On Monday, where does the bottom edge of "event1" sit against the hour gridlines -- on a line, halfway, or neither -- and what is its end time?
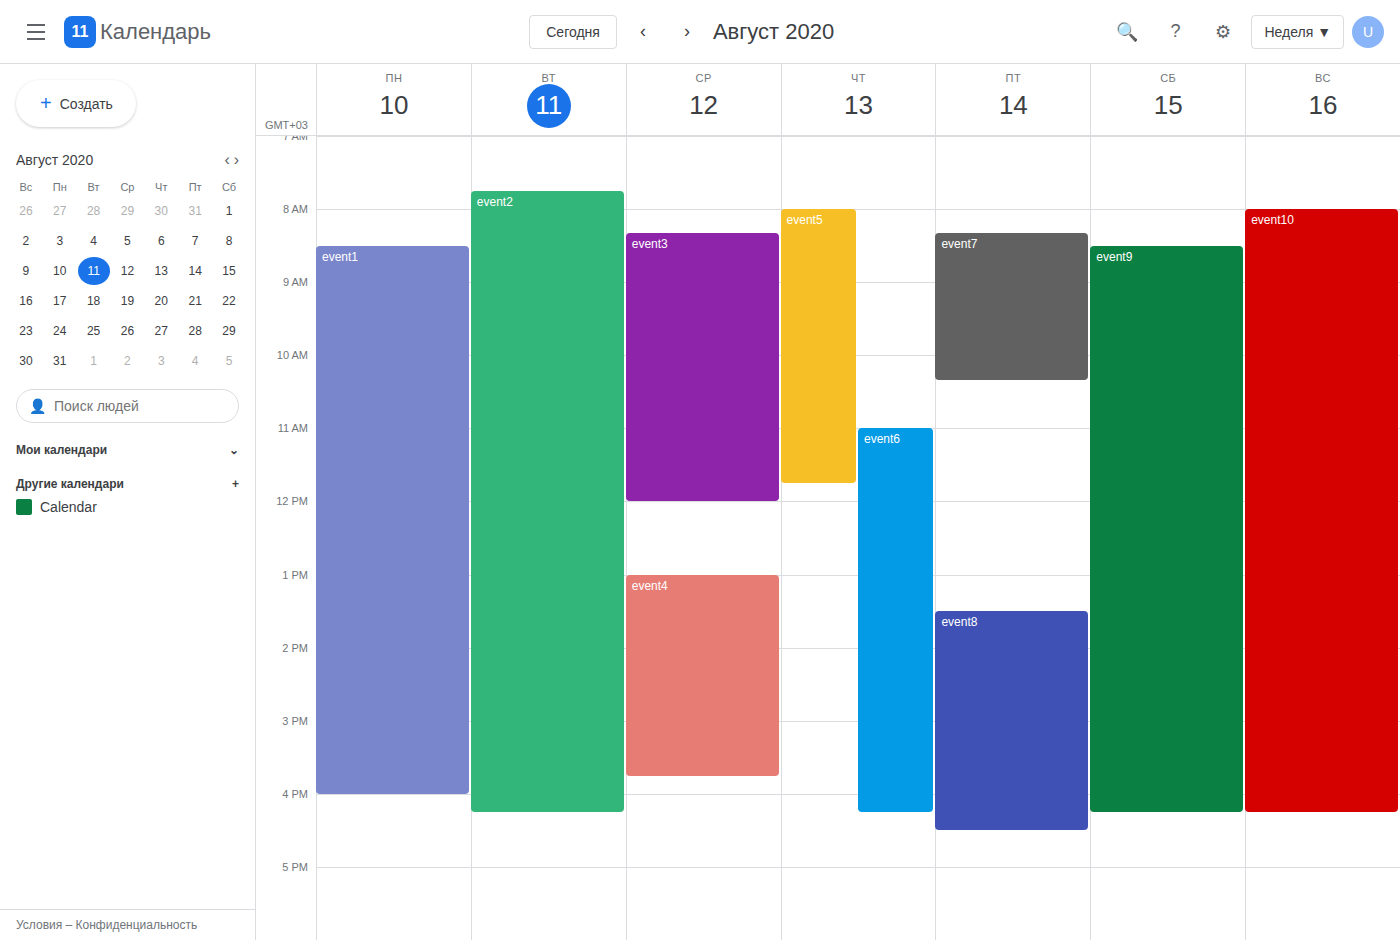
4:00 PM -- exactly on the 4 PM line.